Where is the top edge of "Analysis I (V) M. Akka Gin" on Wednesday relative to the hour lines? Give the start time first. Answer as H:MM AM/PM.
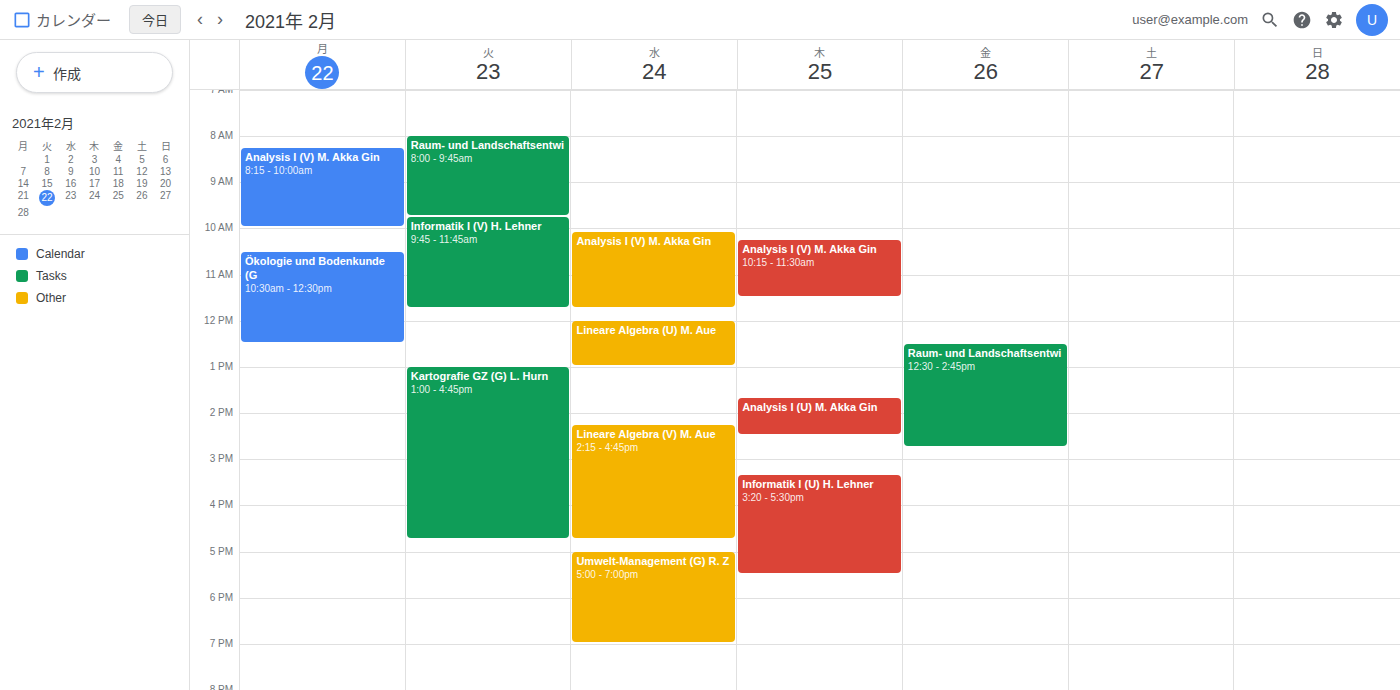
10:05 AM -- neither: 5 minutes below the 10 AM line and 55 minutes above the 11 AM line.